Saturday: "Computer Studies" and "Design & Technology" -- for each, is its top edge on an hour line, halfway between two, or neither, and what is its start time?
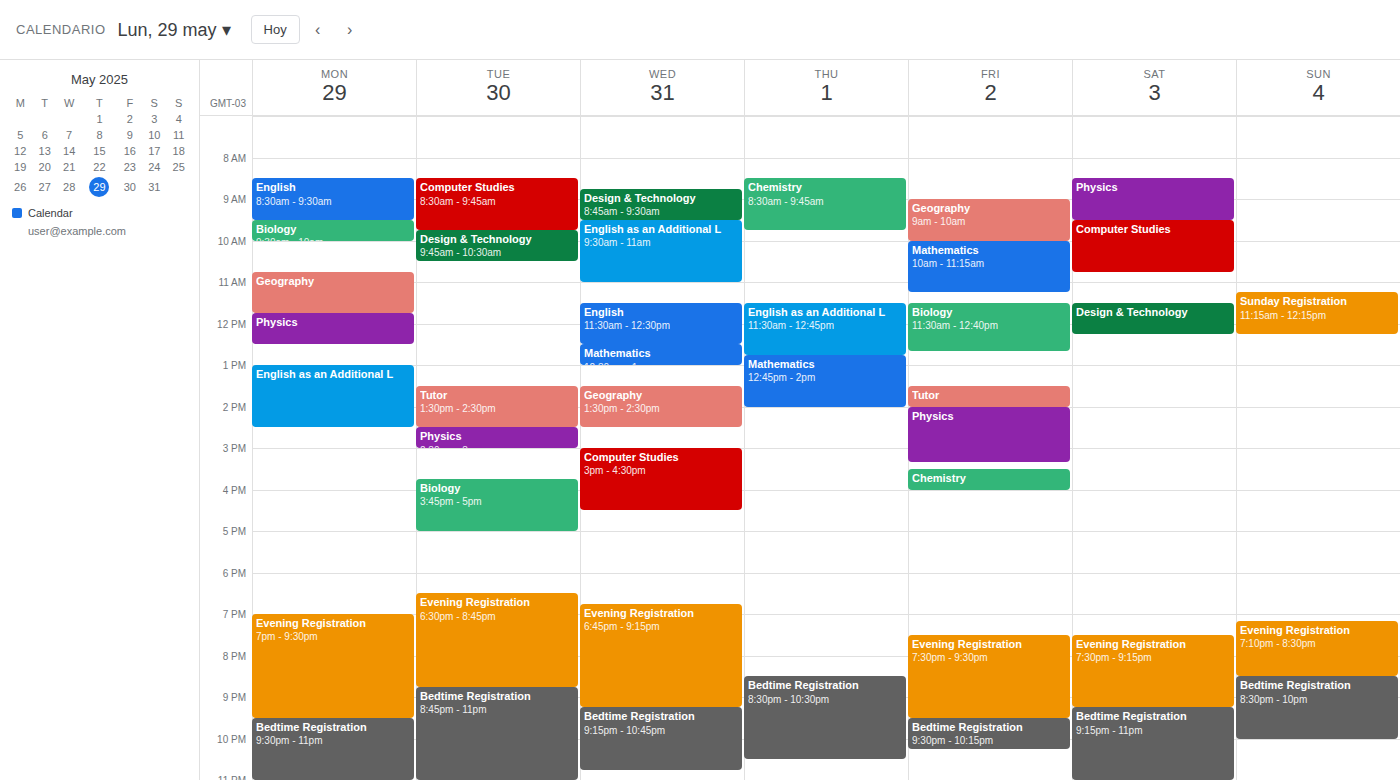
"Computer Studies": 9:30 AM, halfway between the 9 AM and 10 AM lines. "Design & Technology": 11:30 AM, halfway between the 11 AM and 12 PM lines.